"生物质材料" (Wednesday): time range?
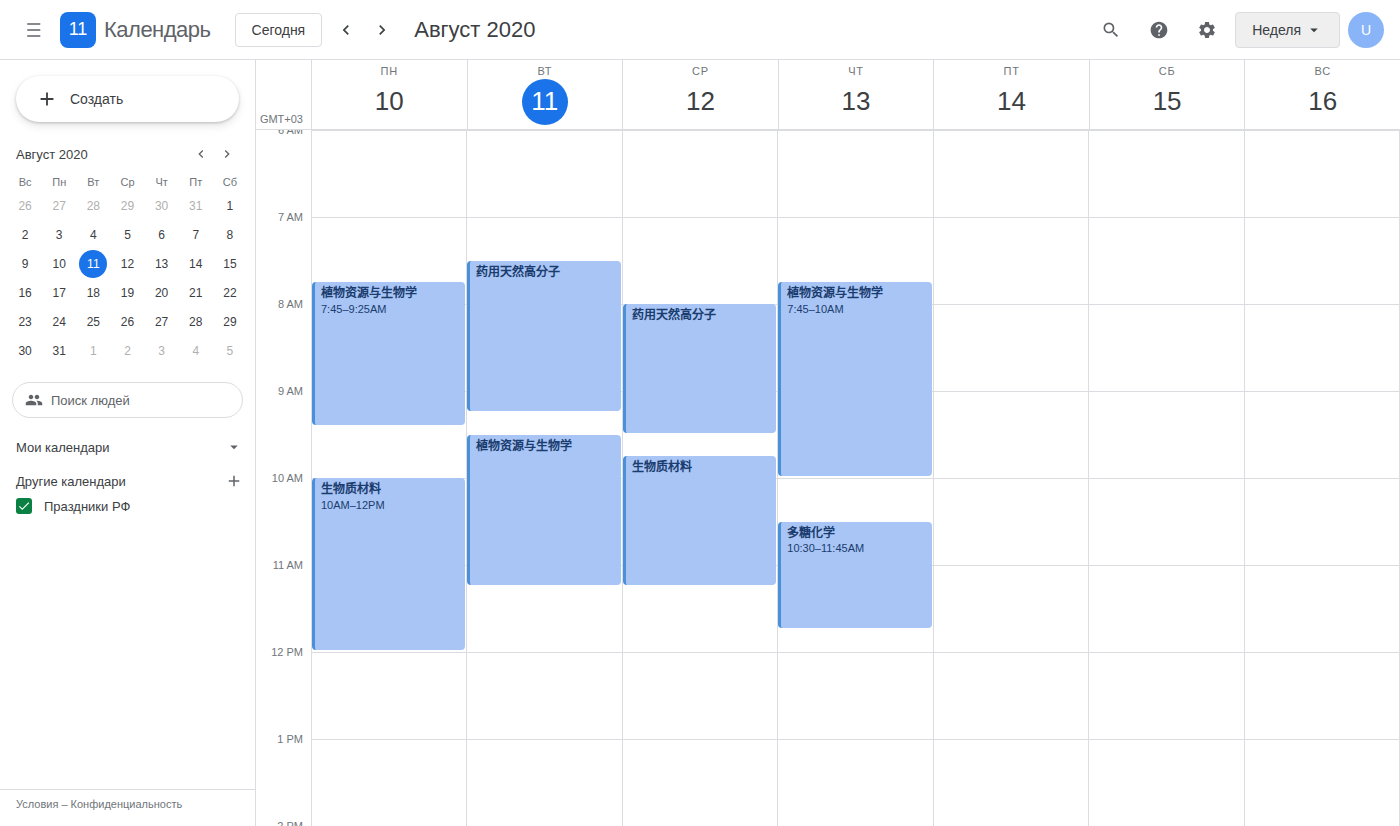
9:45 AM to 11:15 AM